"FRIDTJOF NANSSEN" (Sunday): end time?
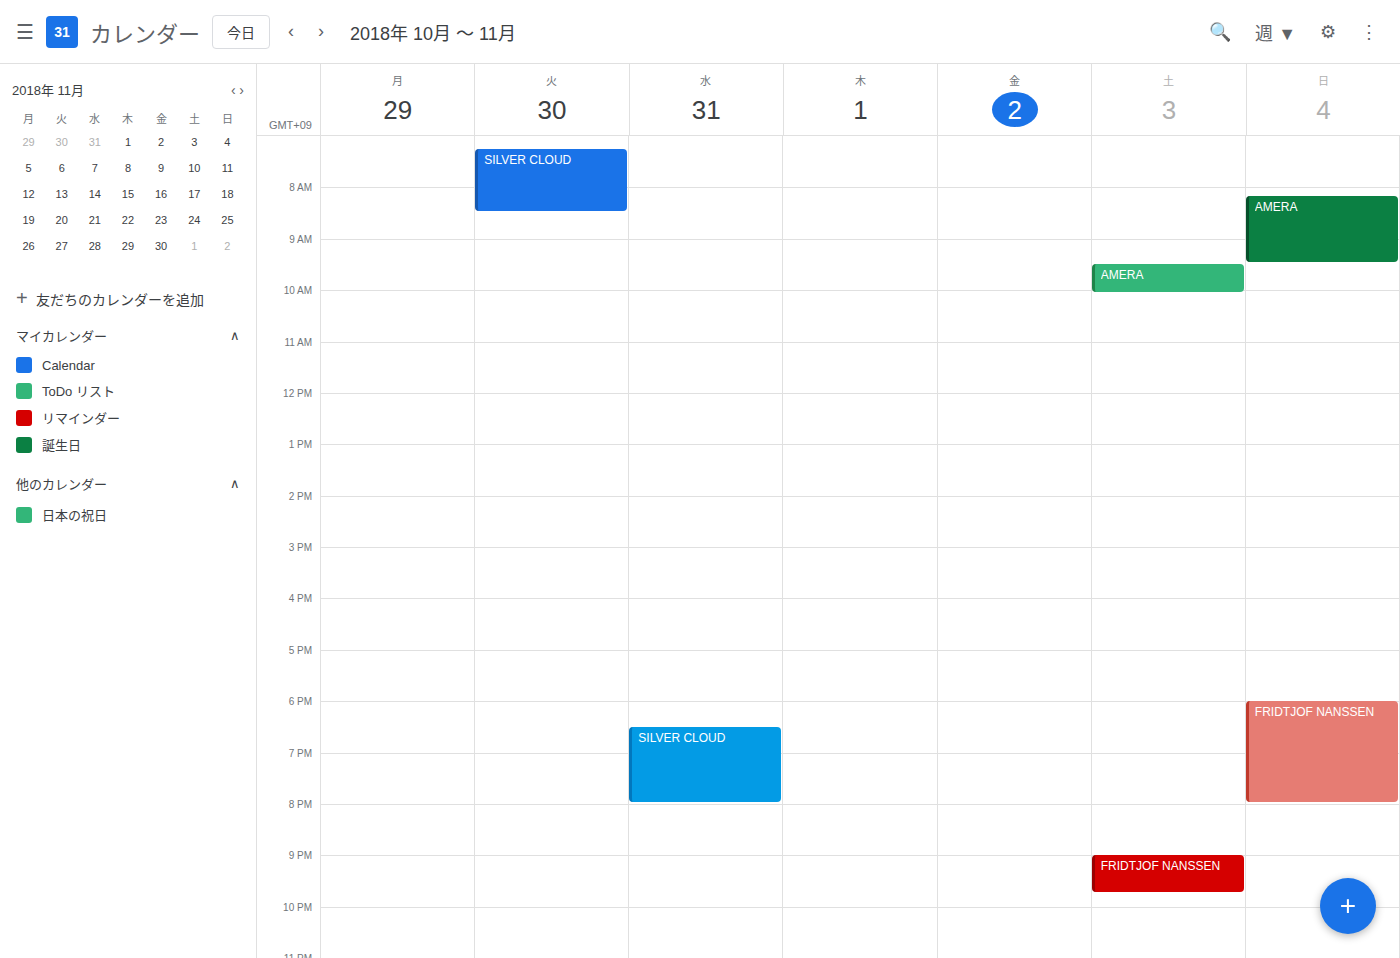
8:00 PM